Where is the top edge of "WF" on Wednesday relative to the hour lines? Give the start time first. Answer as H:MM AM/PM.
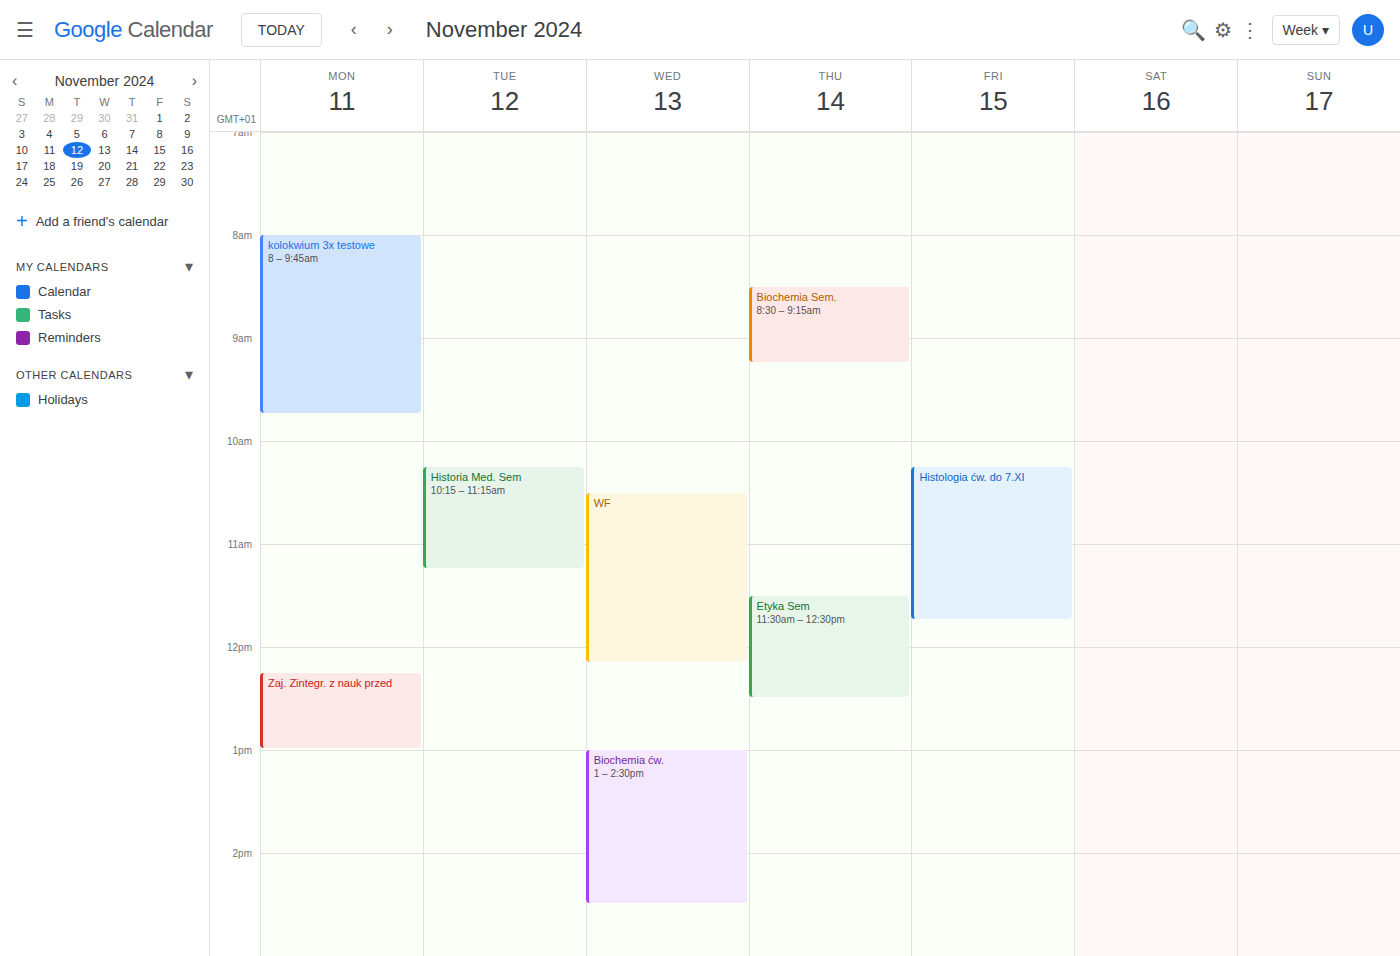
10:30 AM -- halfway between the 10 AM and 11 AM lines.